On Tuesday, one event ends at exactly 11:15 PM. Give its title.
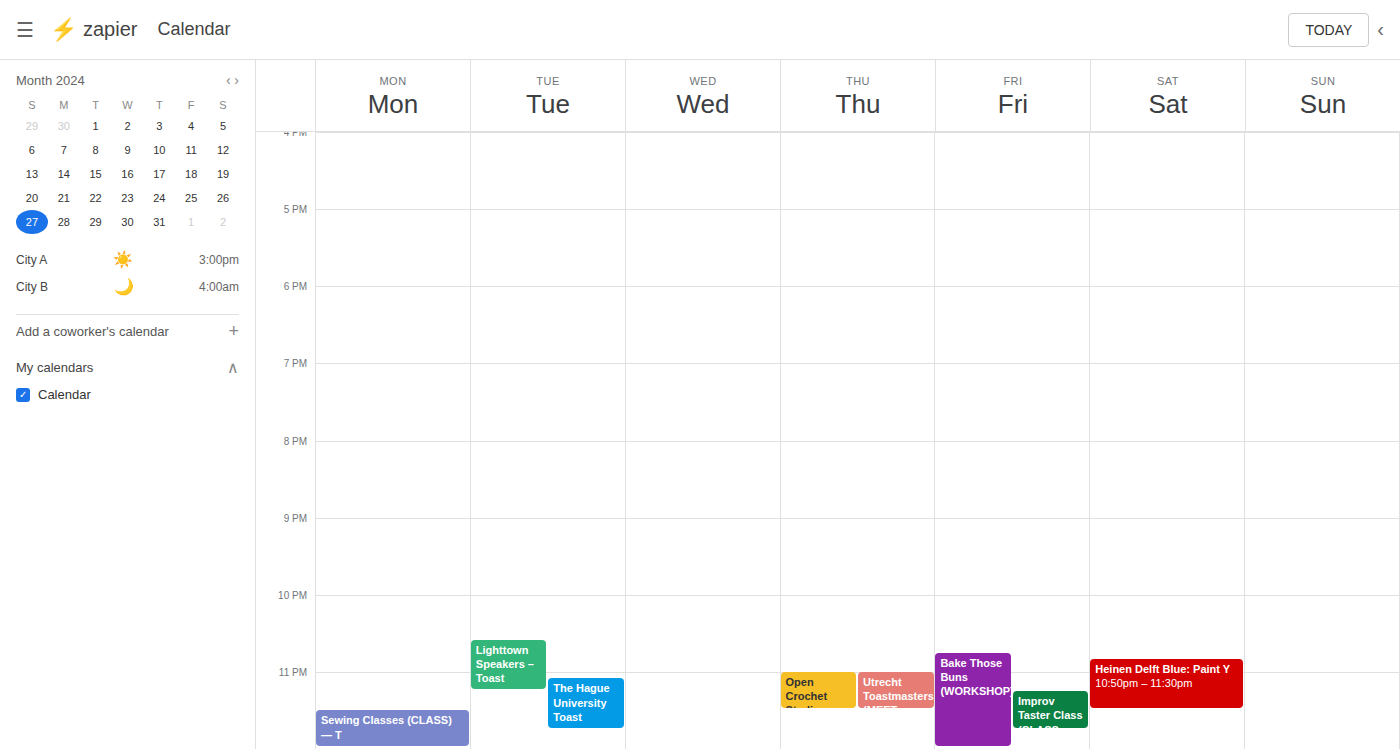
"Lighttown Speakers – Toast"